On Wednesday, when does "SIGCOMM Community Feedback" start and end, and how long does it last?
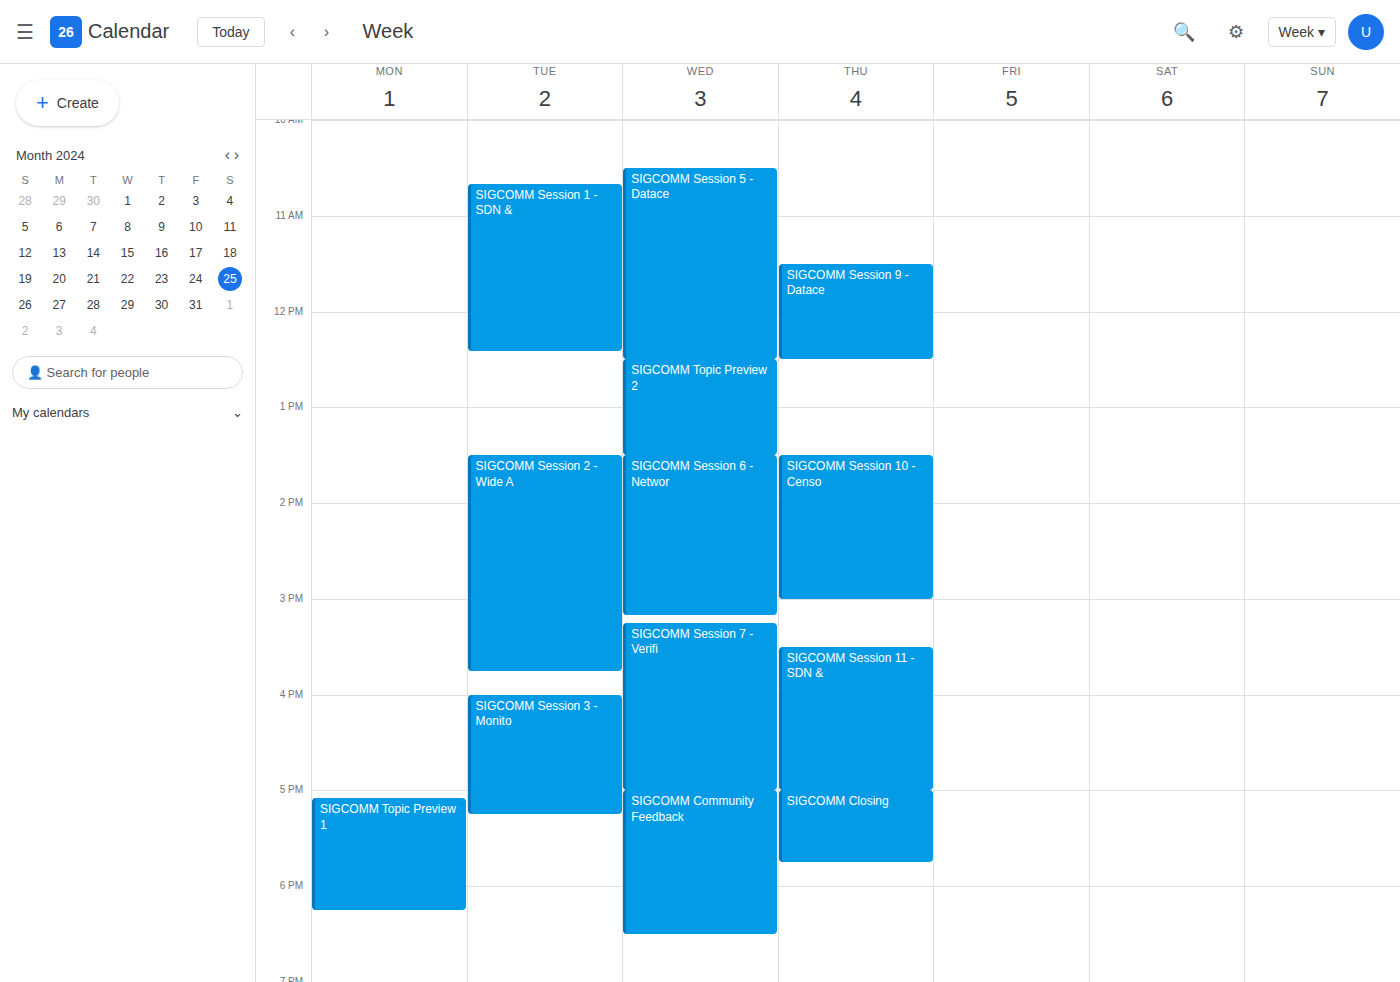
5:00 PM to 6:30 PM, 1 hour 30 minutes